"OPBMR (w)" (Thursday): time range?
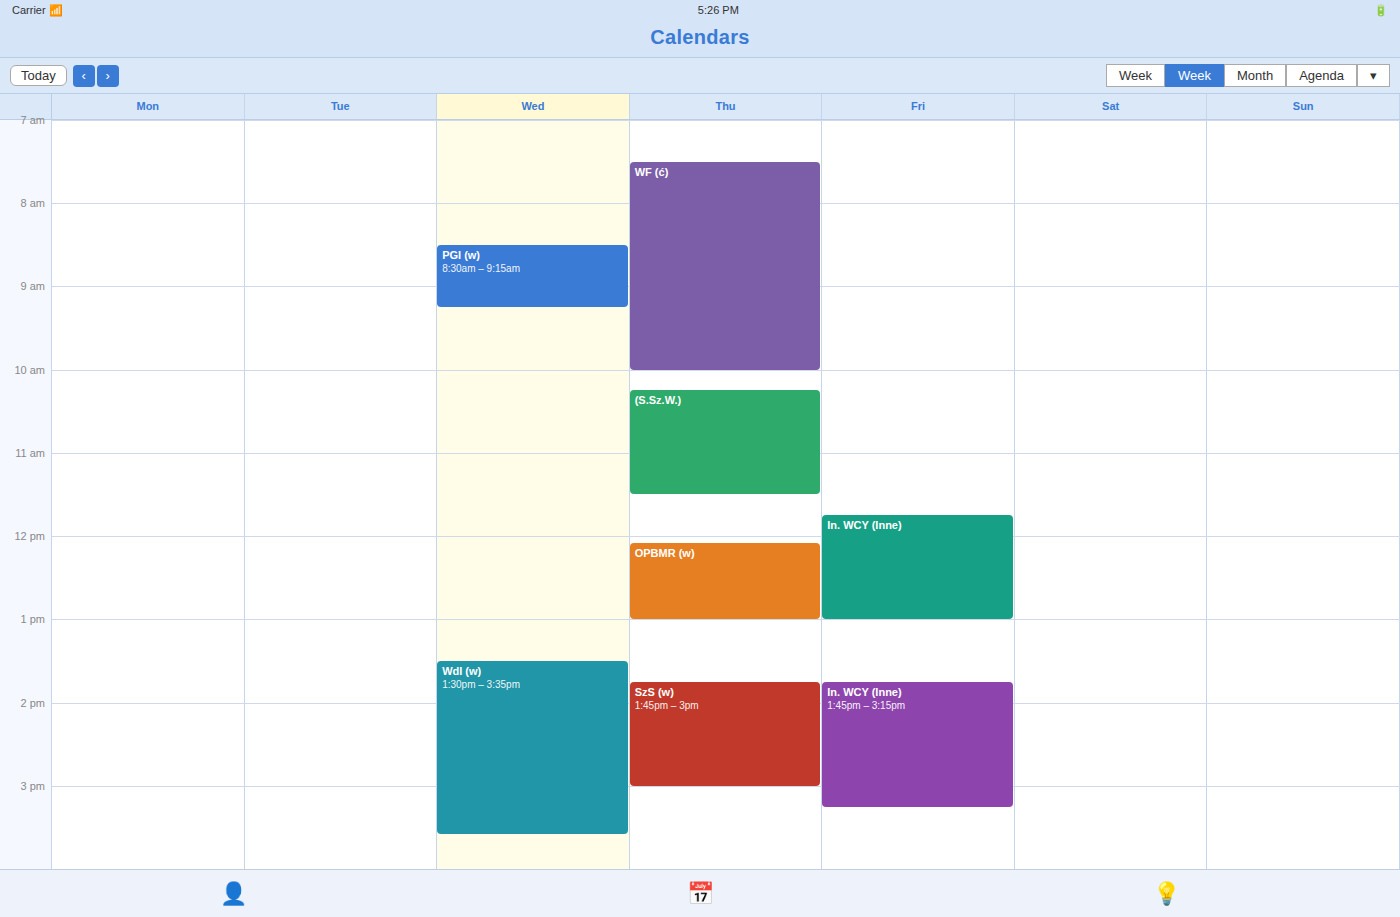
12:05 PM to 1:00 PM